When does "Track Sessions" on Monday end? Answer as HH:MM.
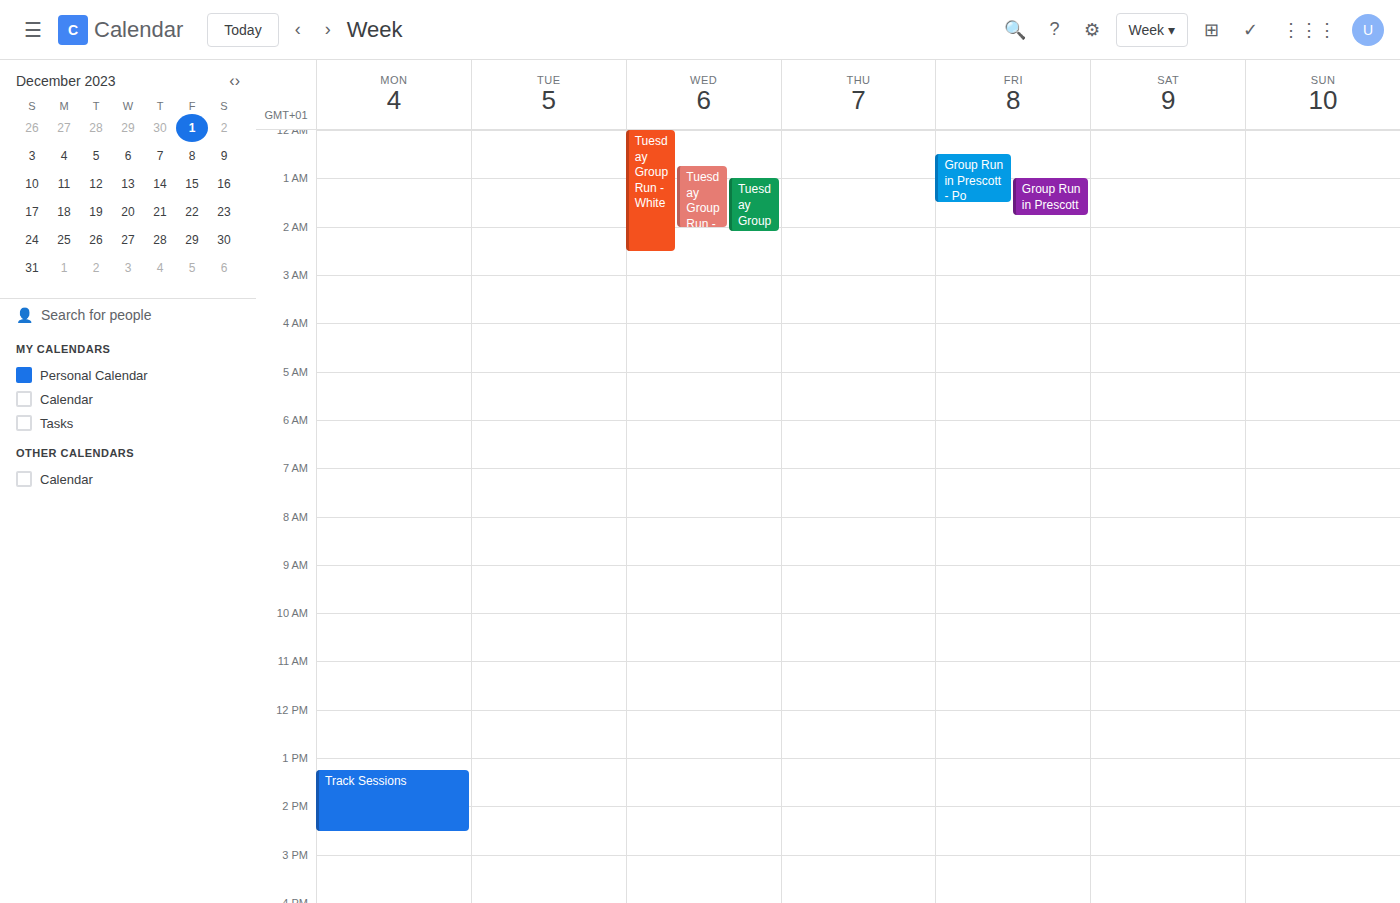
14:30